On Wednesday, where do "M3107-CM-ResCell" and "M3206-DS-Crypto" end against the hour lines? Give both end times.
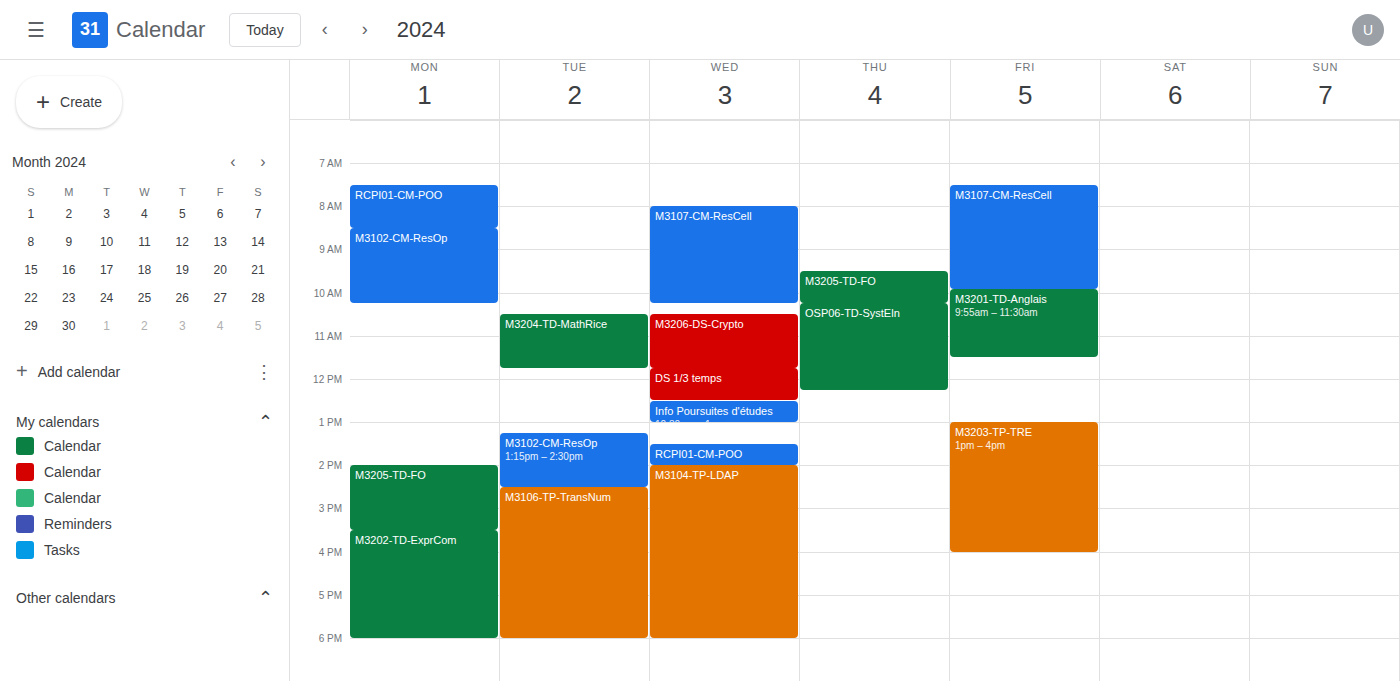
"M3107-CM-ResCell": 10:15 AM, neither: a quarter of the way from the 10 AM line to the 11 AM line. "M3206-DS-Crypto": 11:45 AM, neither: three quarters of the way from the 11 AM line to the 12 PM line.